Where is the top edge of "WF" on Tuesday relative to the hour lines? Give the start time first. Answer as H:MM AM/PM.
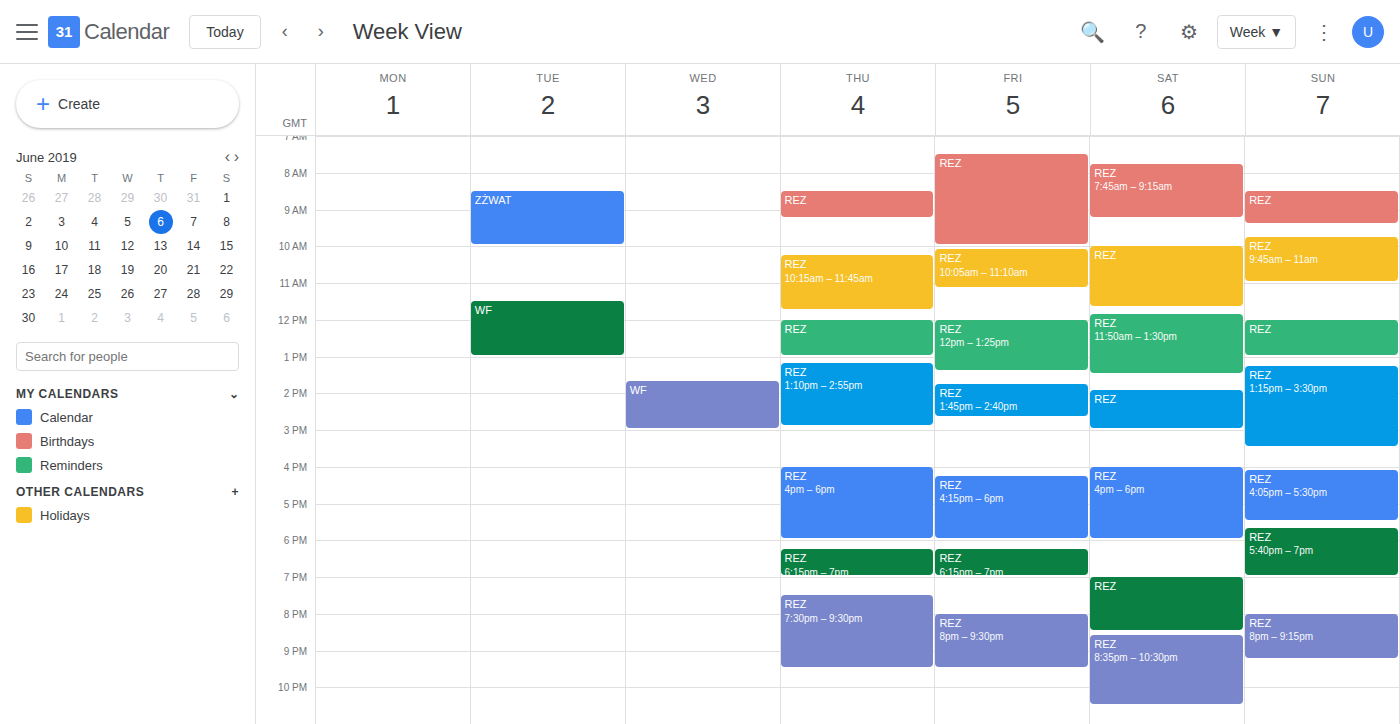
11:30 AM -- halfway between the 11 AM and 12 PM lines.